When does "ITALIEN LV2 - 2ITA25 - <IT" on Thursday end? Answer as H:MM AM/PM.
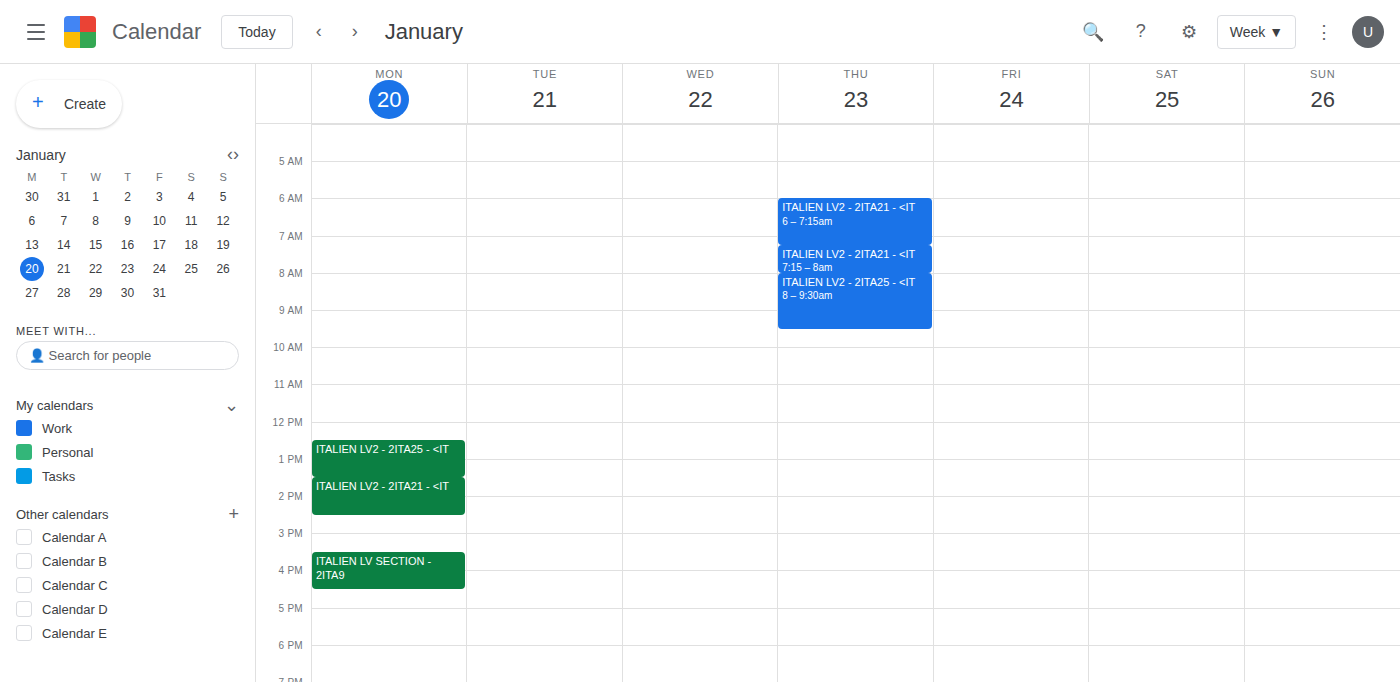
9:30 AM